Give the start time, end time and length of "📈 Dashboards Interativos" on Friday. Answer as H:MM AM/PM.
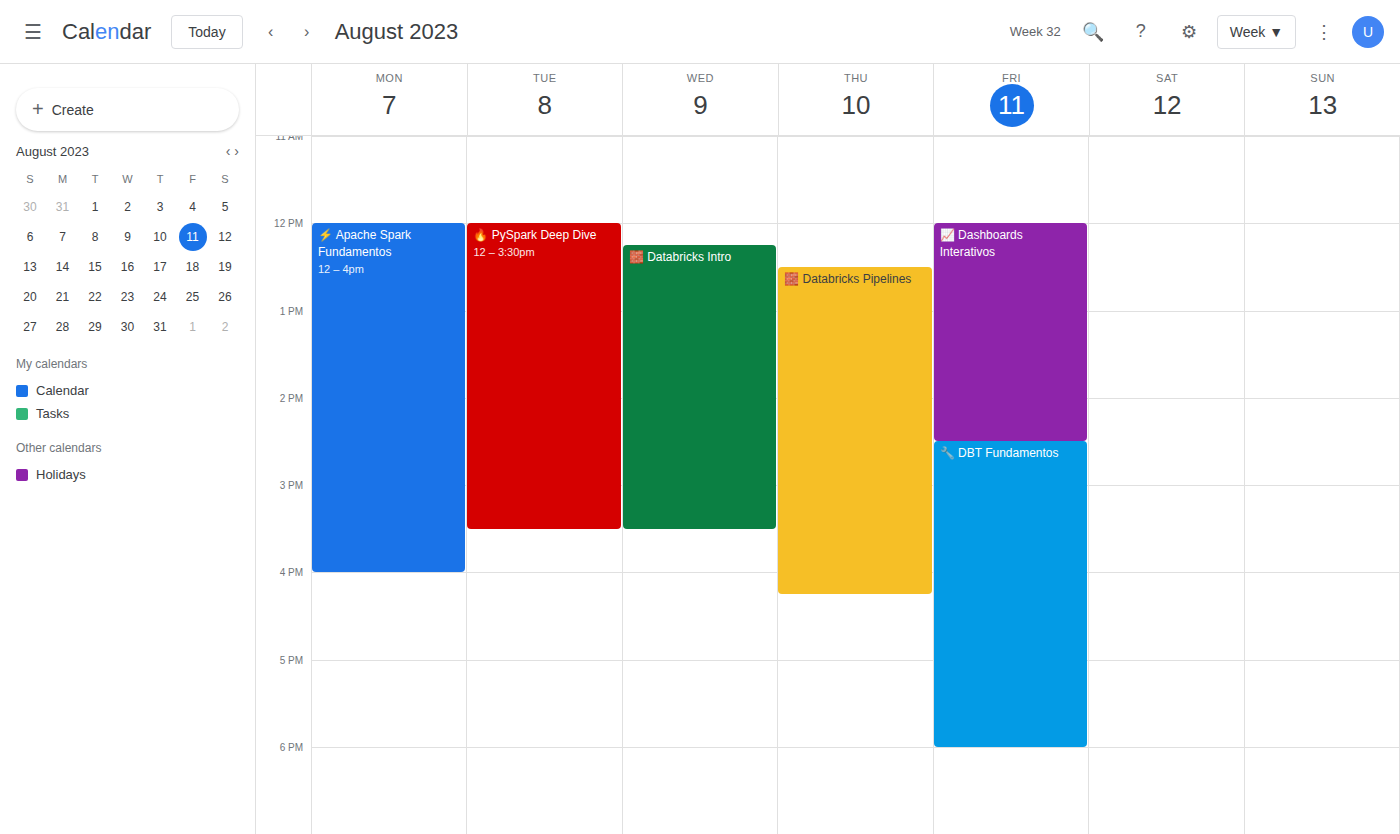
12:00 PM to 2:30 PM, 2 hours 30 minutes